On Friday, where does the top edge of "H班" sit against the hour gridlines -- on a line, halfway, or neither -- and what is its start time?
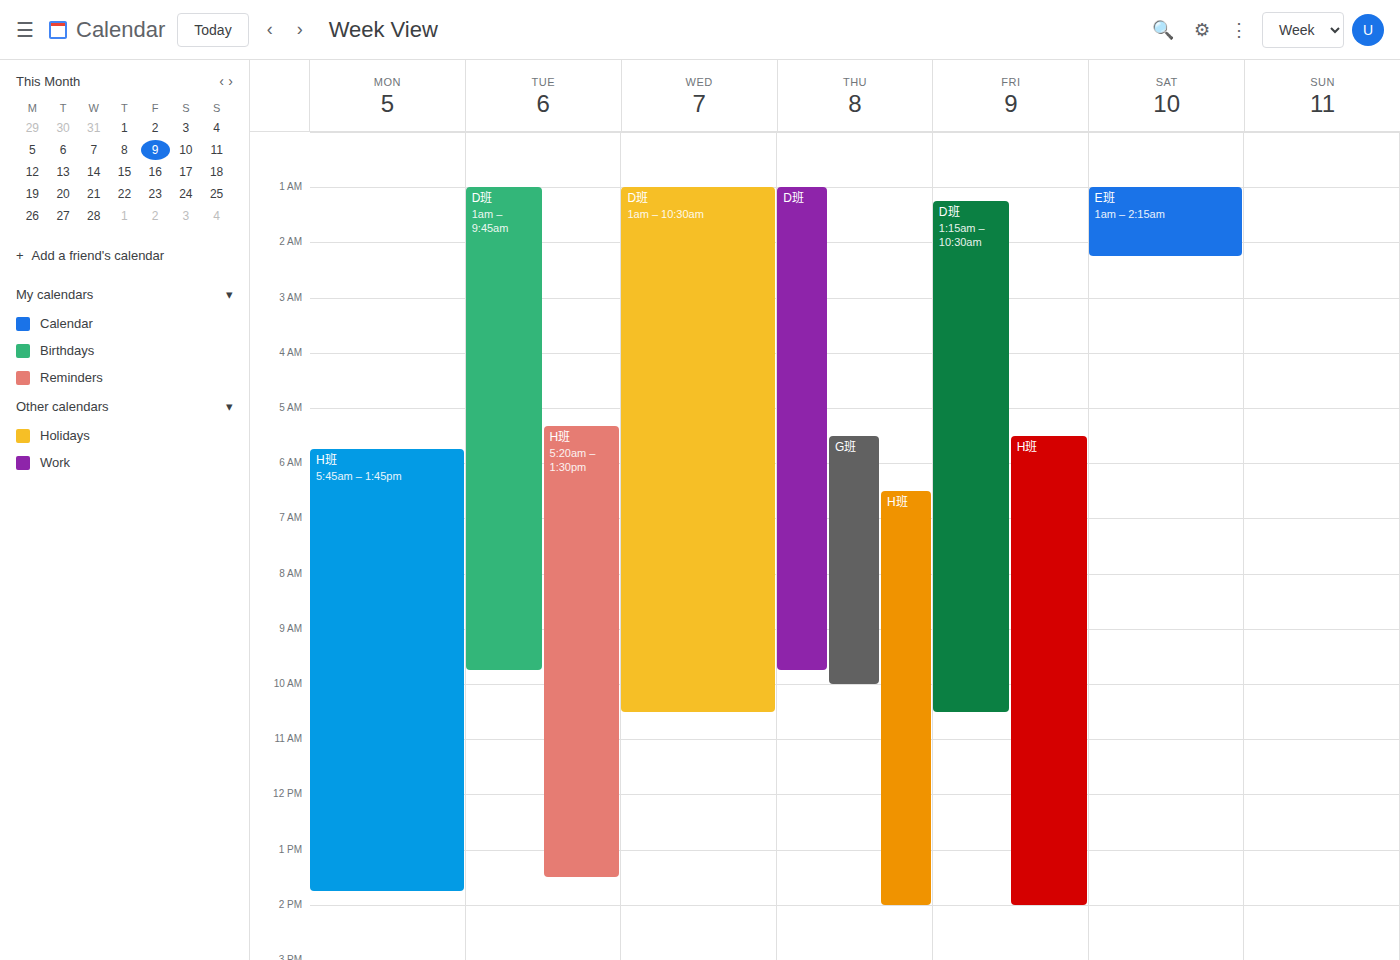
5:30 AM -- halfway between the 5 AM and 6 AM lines.